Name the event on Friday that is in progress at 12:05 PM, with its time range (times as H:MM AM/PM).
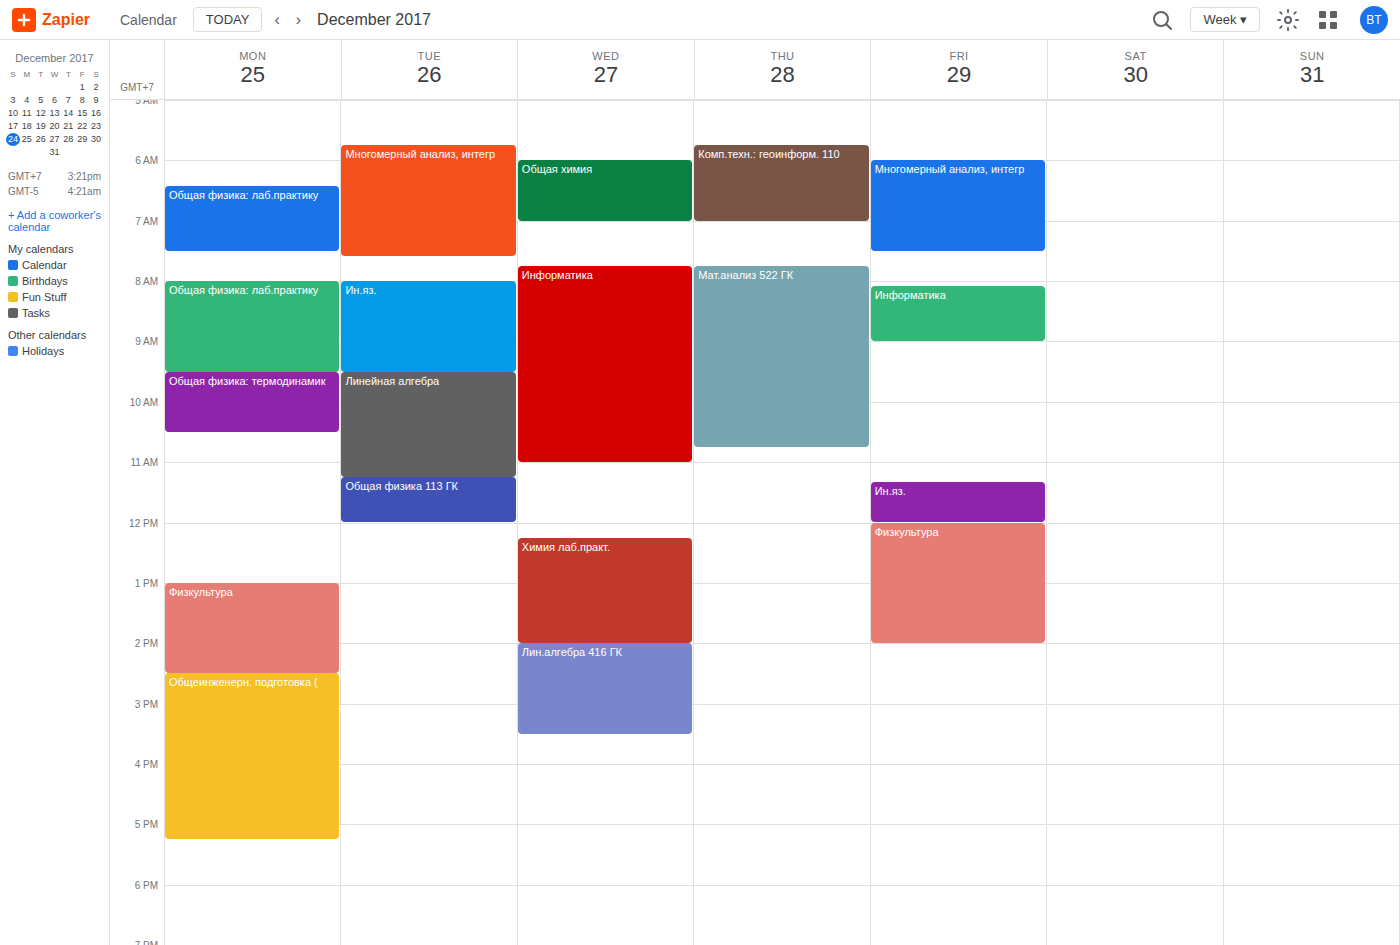
"Физкультура", 12:00 PM to 2:00 PM